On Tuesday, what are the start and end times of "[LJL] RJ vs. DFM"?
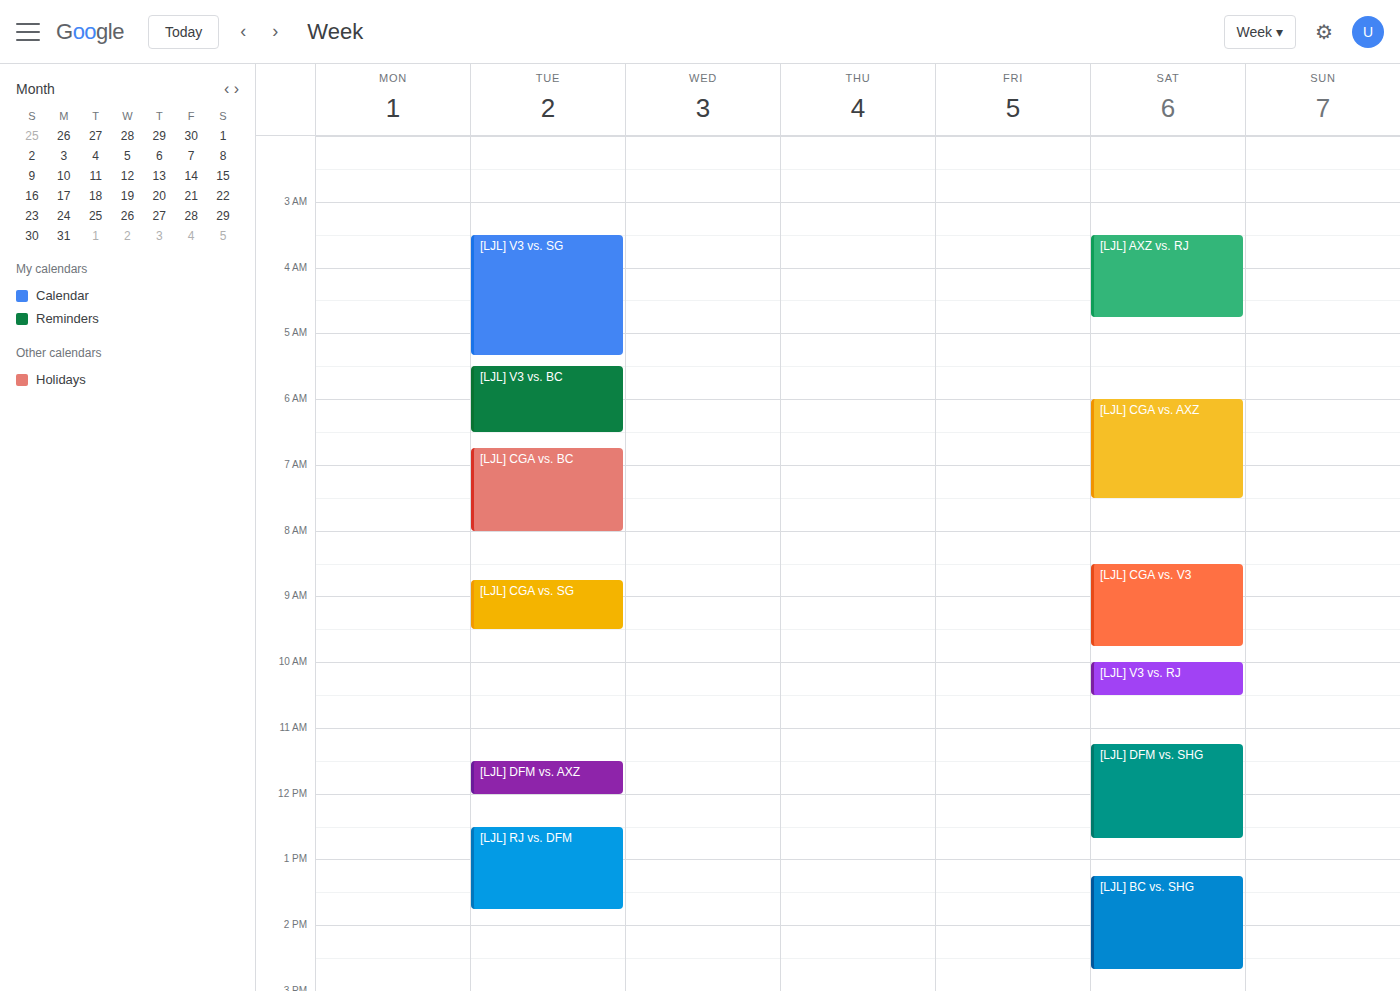
12:30 PM to 1:45 PM